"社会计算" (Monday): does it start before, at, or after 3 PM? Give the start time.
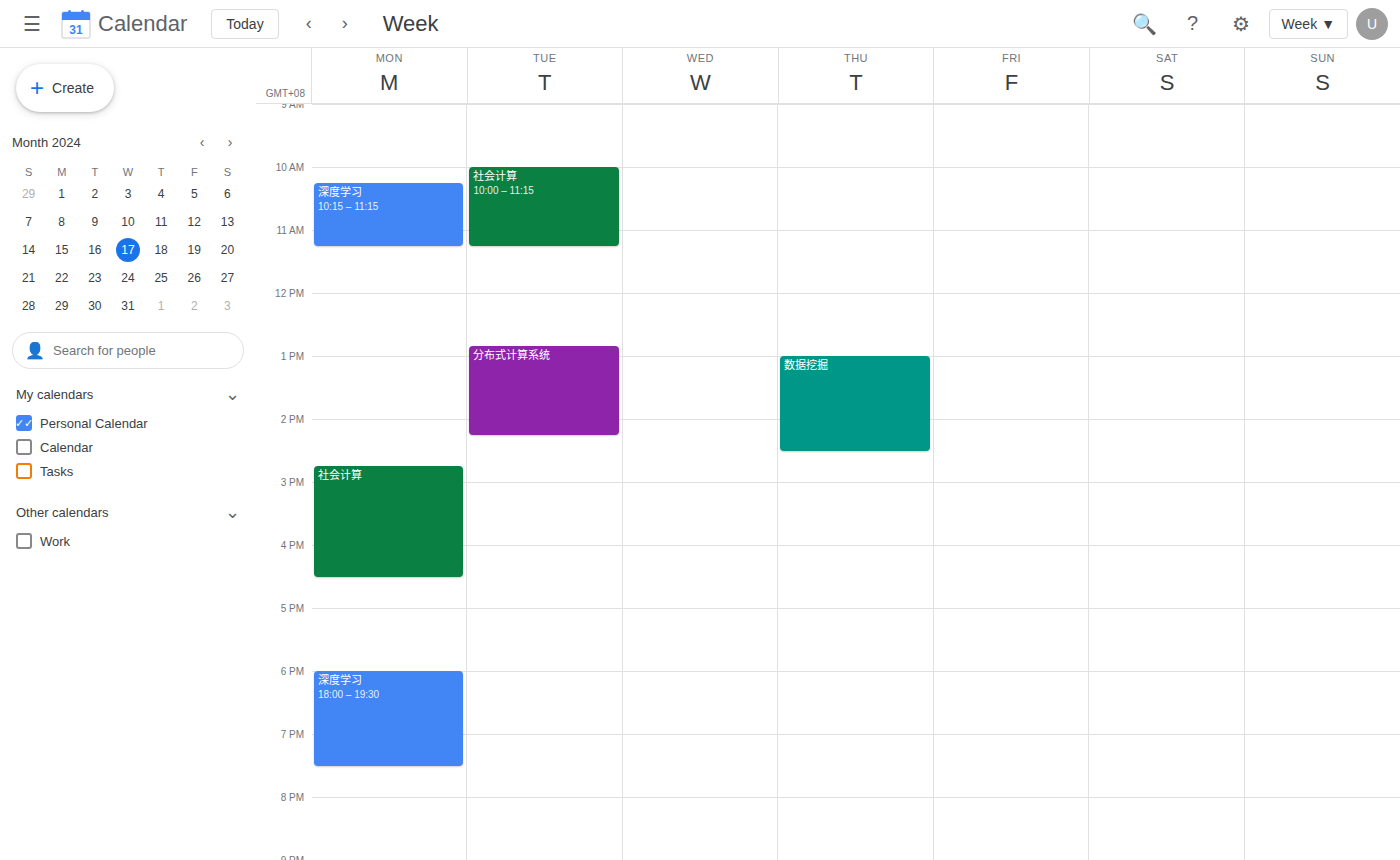
2:45 PM -- before 3 PM, 15 minutes above the 3 PM line.